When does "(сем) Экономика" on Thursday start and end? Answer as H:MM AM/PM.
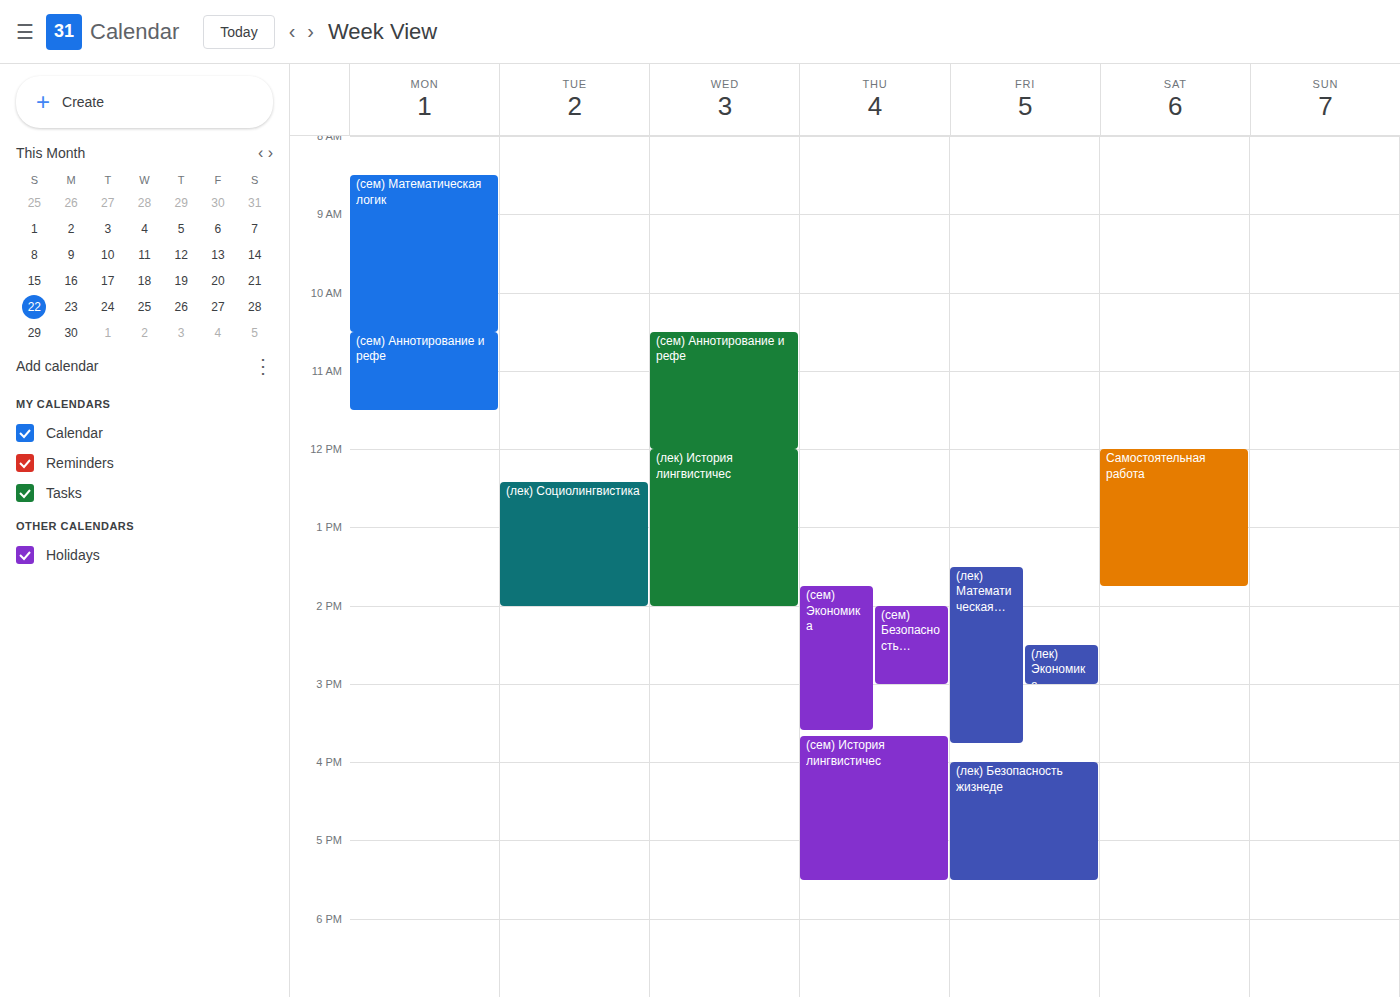
1:45 PM to 3:35 PM